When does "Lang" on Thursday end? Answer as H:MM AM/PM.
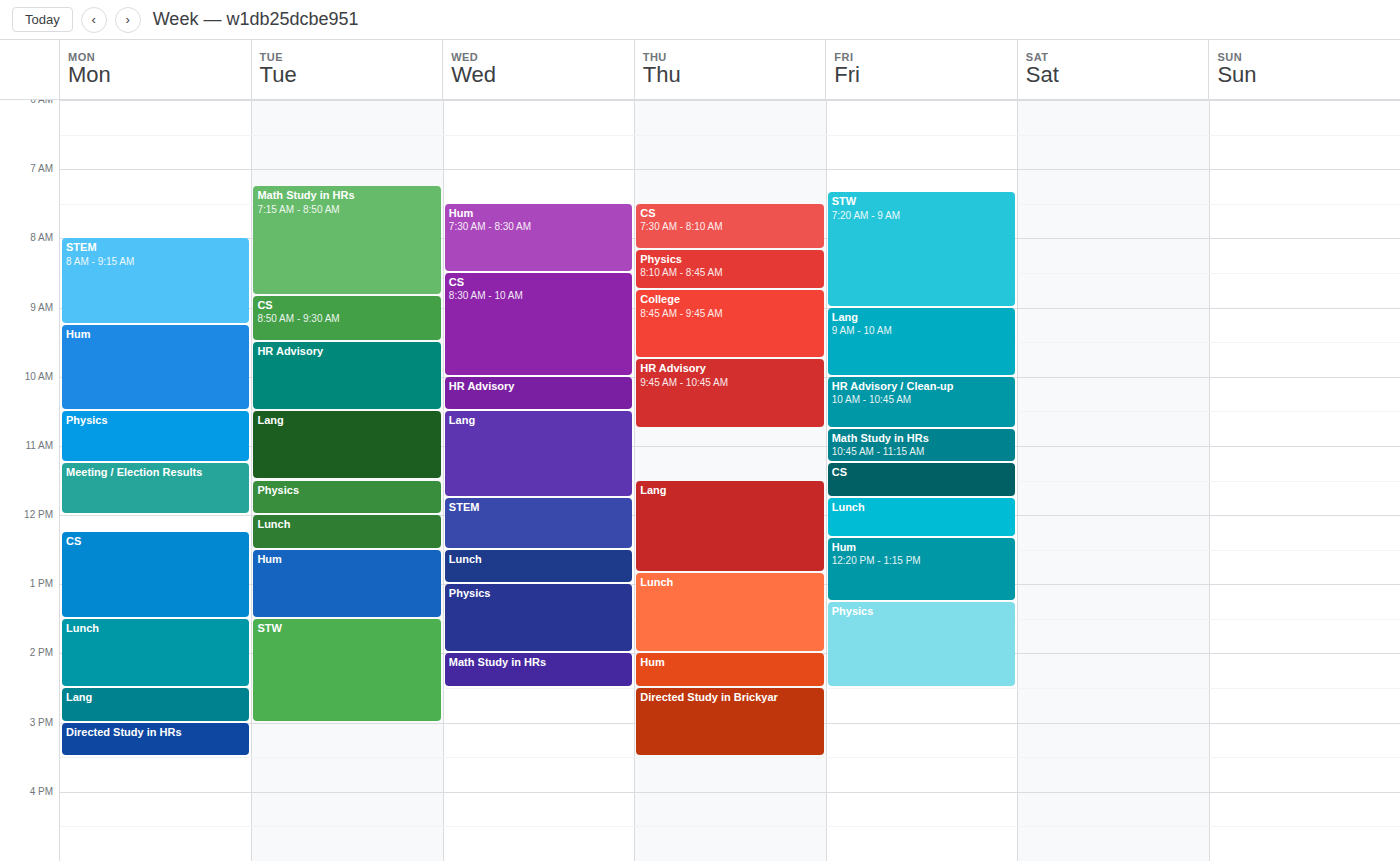
12:50 PM